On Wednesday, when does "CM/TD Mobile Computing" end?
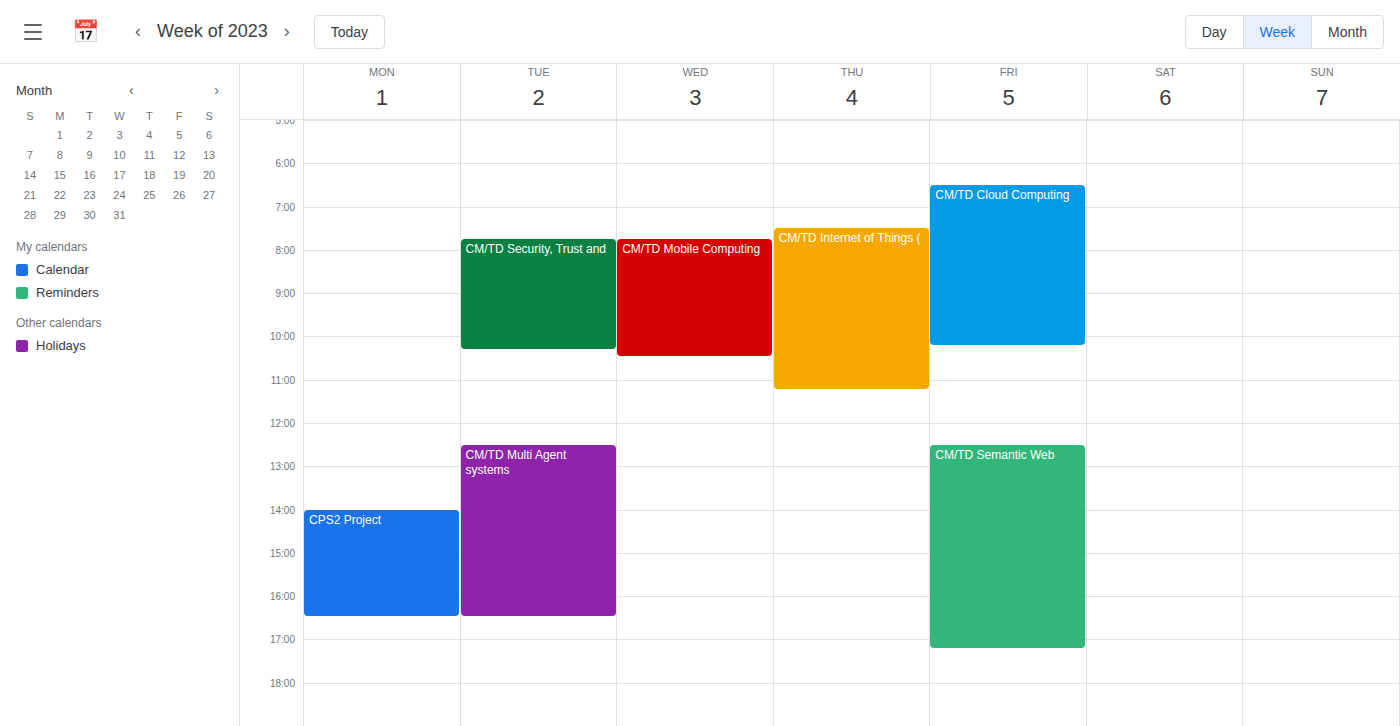
10:30 AM